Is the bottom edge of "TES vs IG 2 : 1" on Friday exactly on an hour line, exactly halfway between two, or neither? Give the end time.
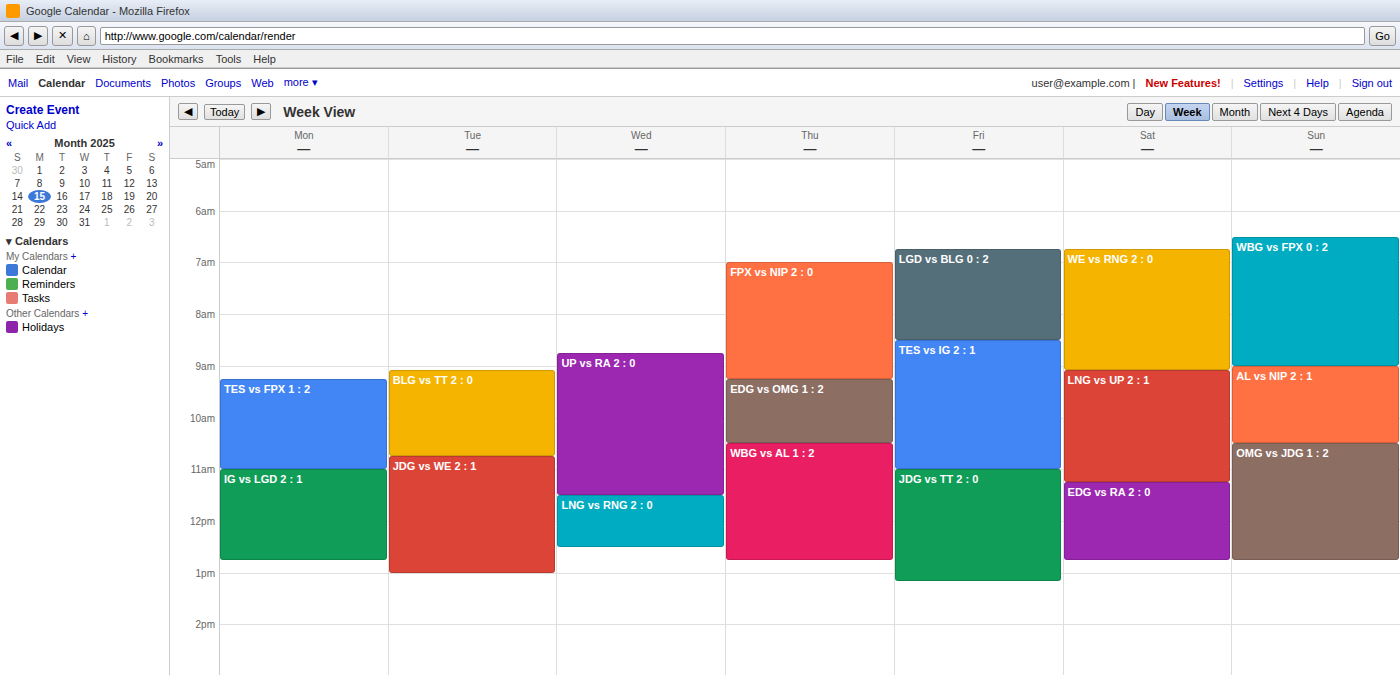
11:00 AM -- exactly on the 11 AM line.